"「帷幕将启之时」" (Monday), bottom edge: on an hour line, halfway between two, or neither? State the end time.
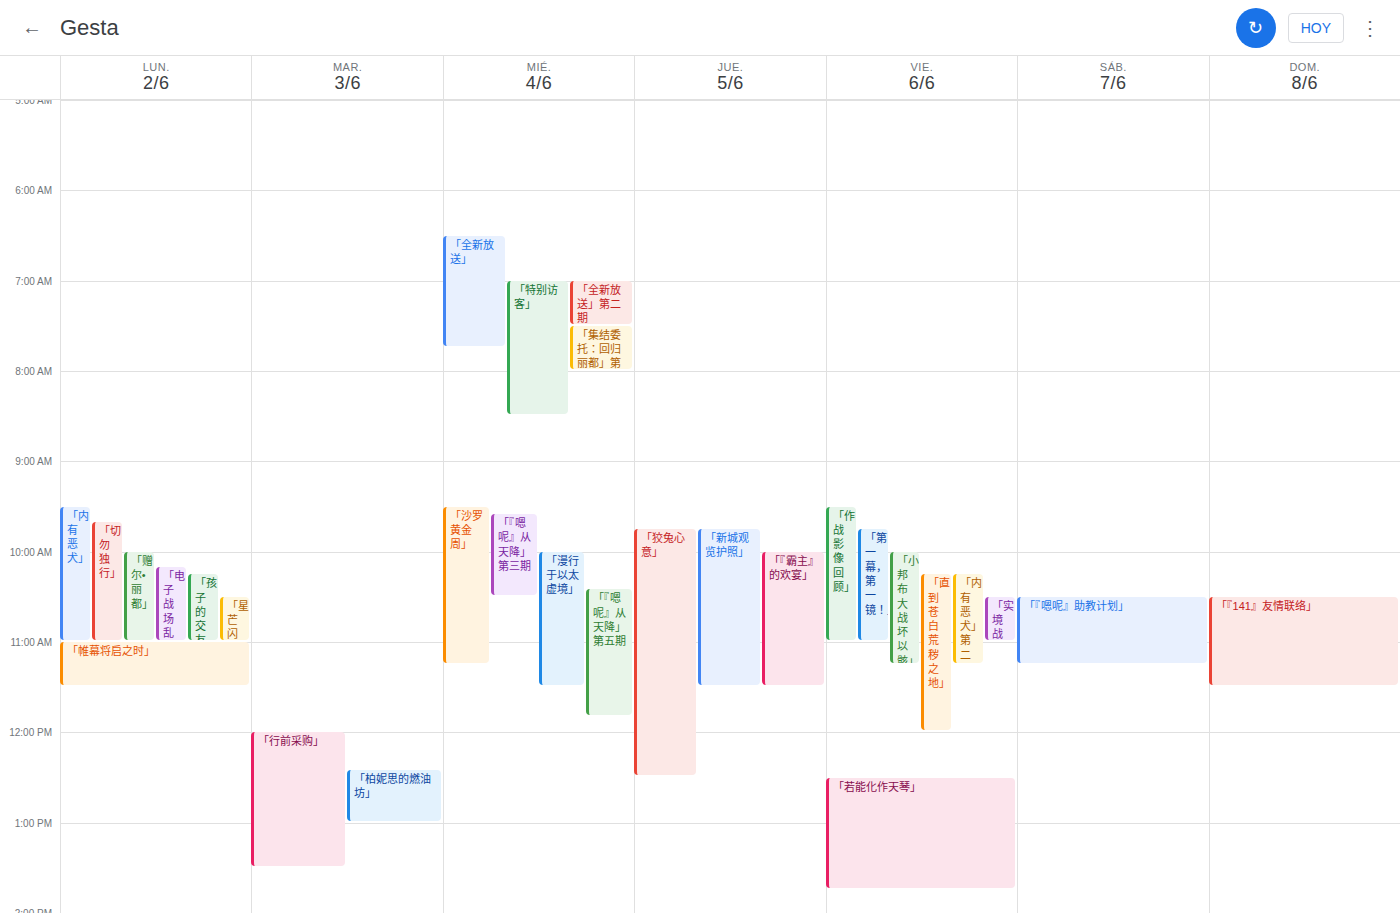
11:30 AM -- halfway between the 11 AM and 12 PM lines.